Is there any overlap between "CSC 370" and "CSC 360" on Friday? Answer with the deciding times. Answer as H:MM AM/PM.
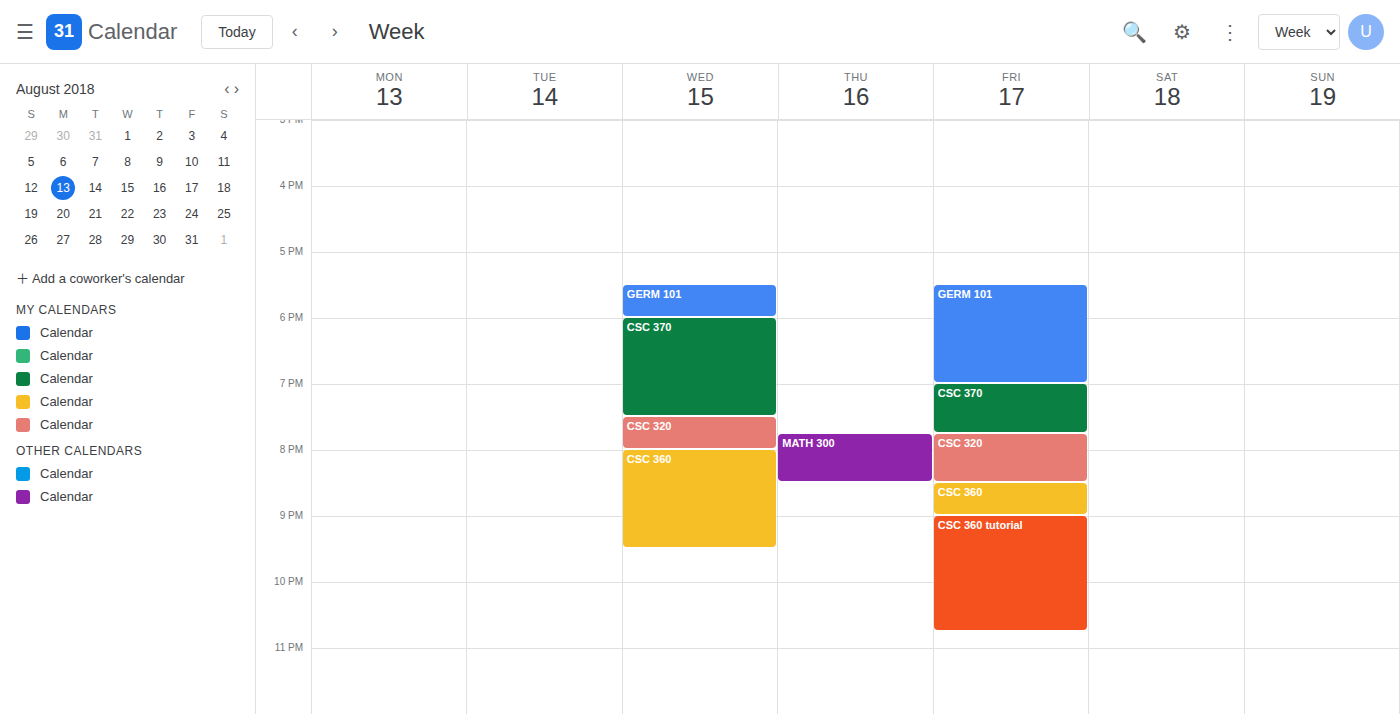
"CSC 370" ends at 7:45 PM and "CSC 360" starts at 8:30 PM -- no overlap.